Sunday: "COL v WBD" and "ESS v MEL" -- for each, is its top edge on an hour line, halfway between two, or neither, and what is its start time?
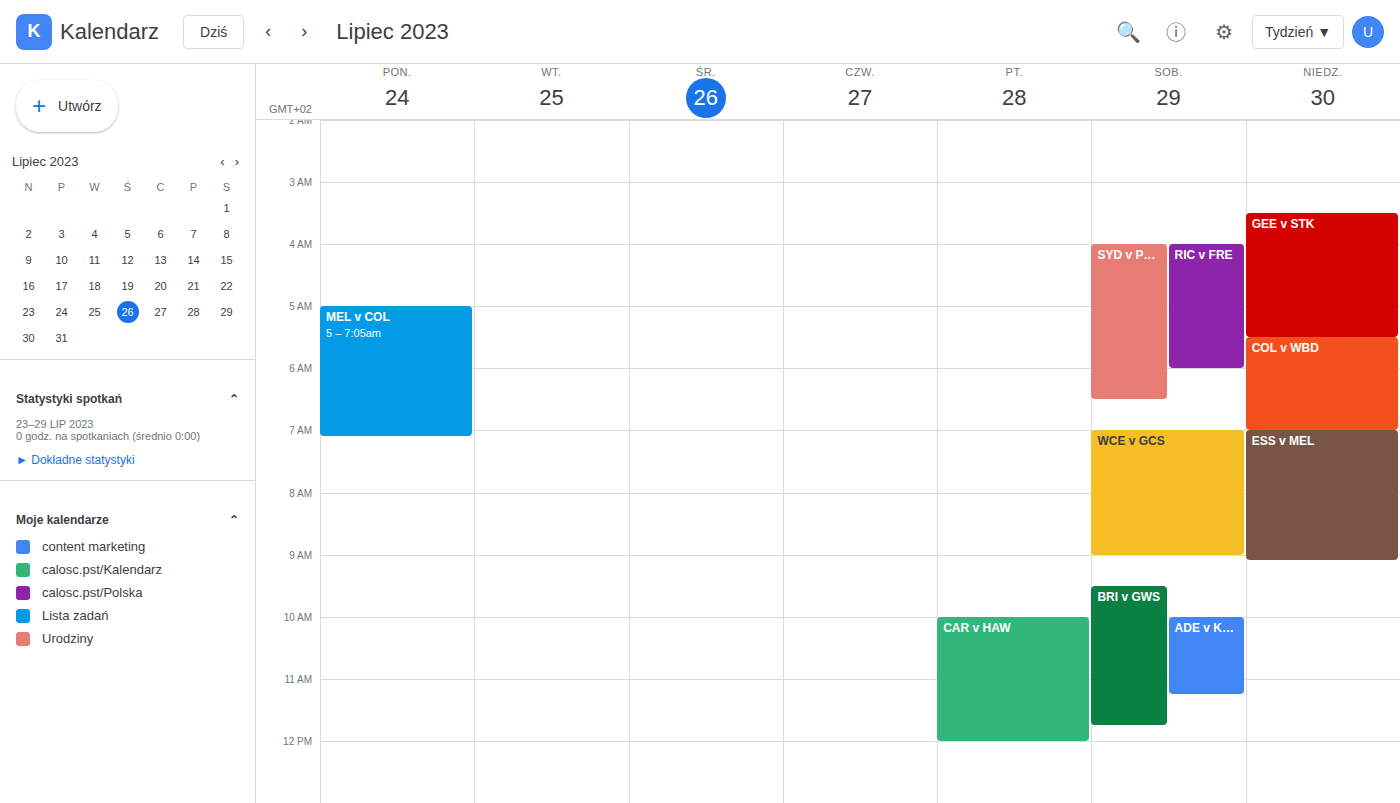
"COL v WBD": 5:30 AM, halfway between the 5 AM and 6 AM lines. "ESS v MEL": 7:00 AM, exactly on the 7 AM line.